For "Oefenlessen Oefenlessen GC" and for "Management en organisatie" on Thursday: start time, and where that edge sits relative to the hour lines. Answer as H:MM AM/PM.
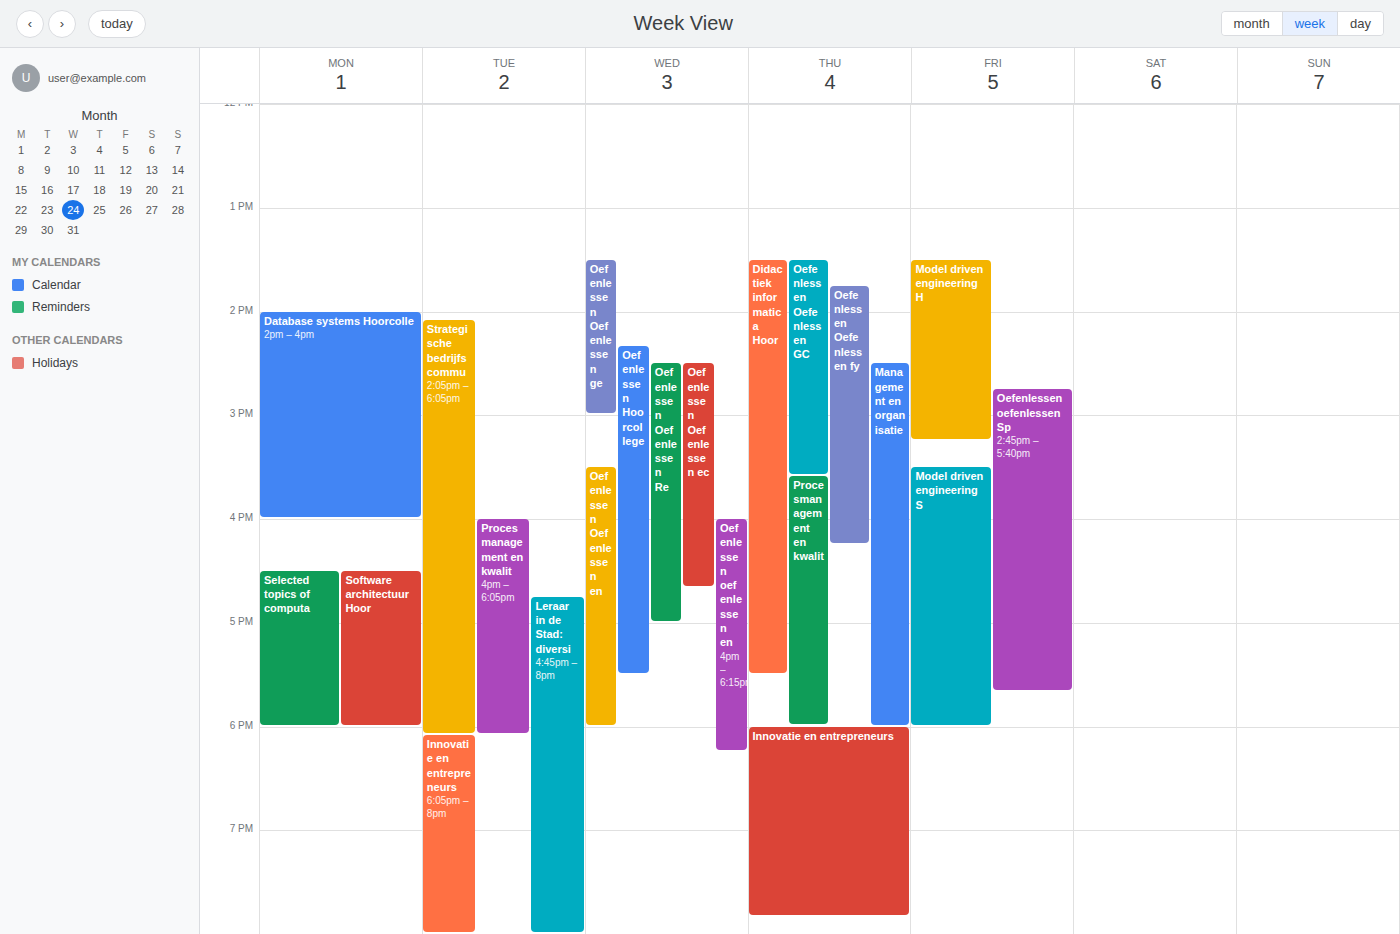
"Oefenlessen Oefenlessen GC": 1:30 PM, halfway between the 1 PM and 2 PM lines. "Management en organisatie": 2:30 PM, halfway between the 2 PM and 3 PM lines.